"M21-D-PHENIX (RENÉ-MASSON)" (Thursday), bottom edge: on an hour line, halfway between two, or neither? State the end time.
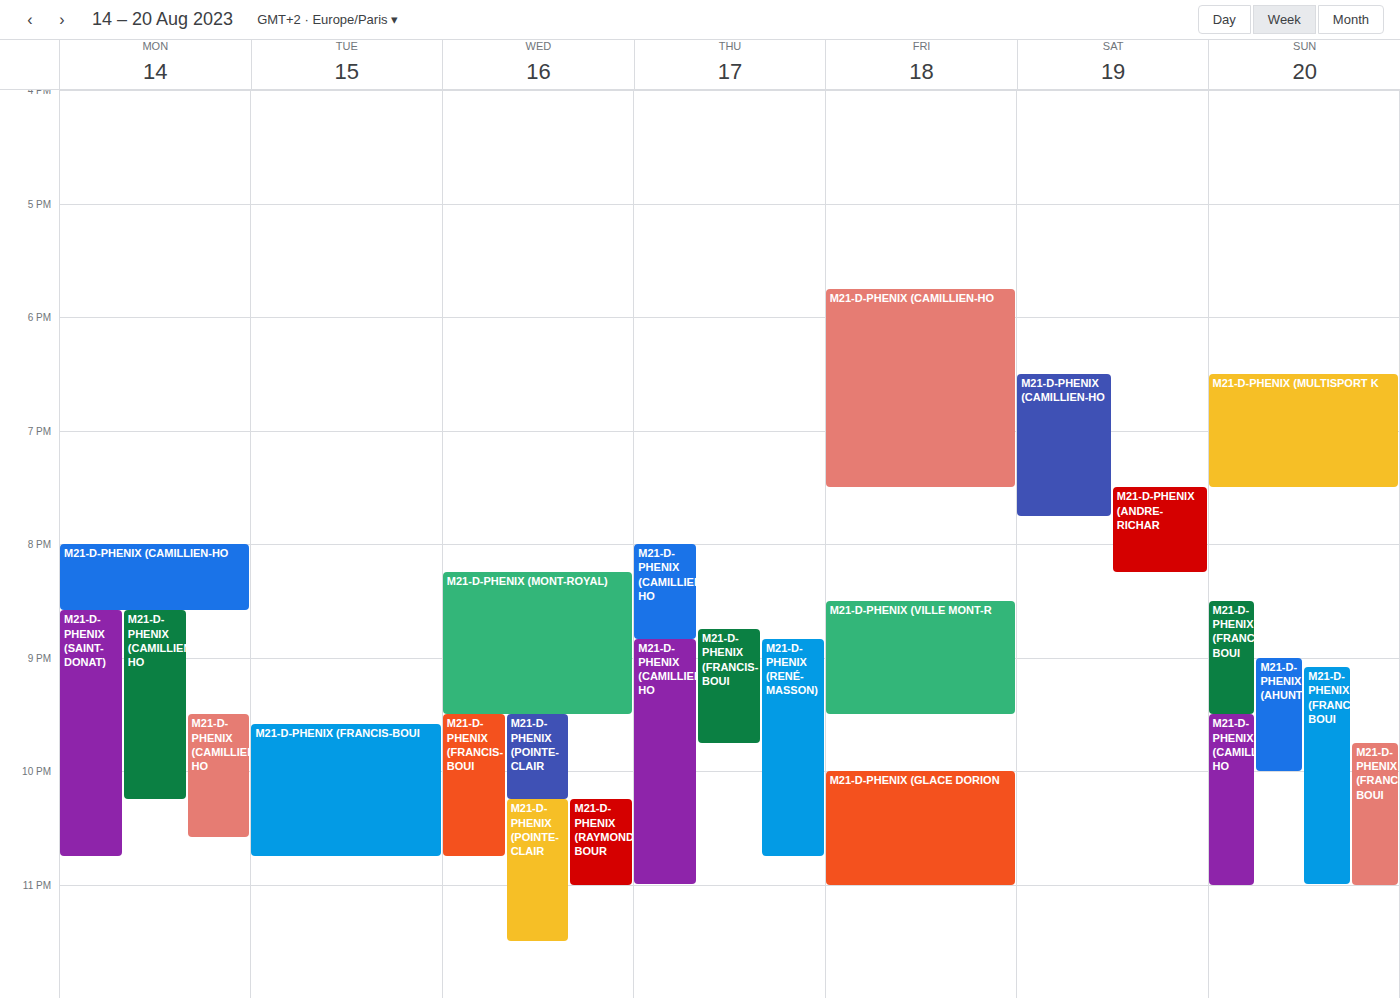
10:45 PM -- neither: three quarters of the way from the 10 PM line to the 11 PM line.